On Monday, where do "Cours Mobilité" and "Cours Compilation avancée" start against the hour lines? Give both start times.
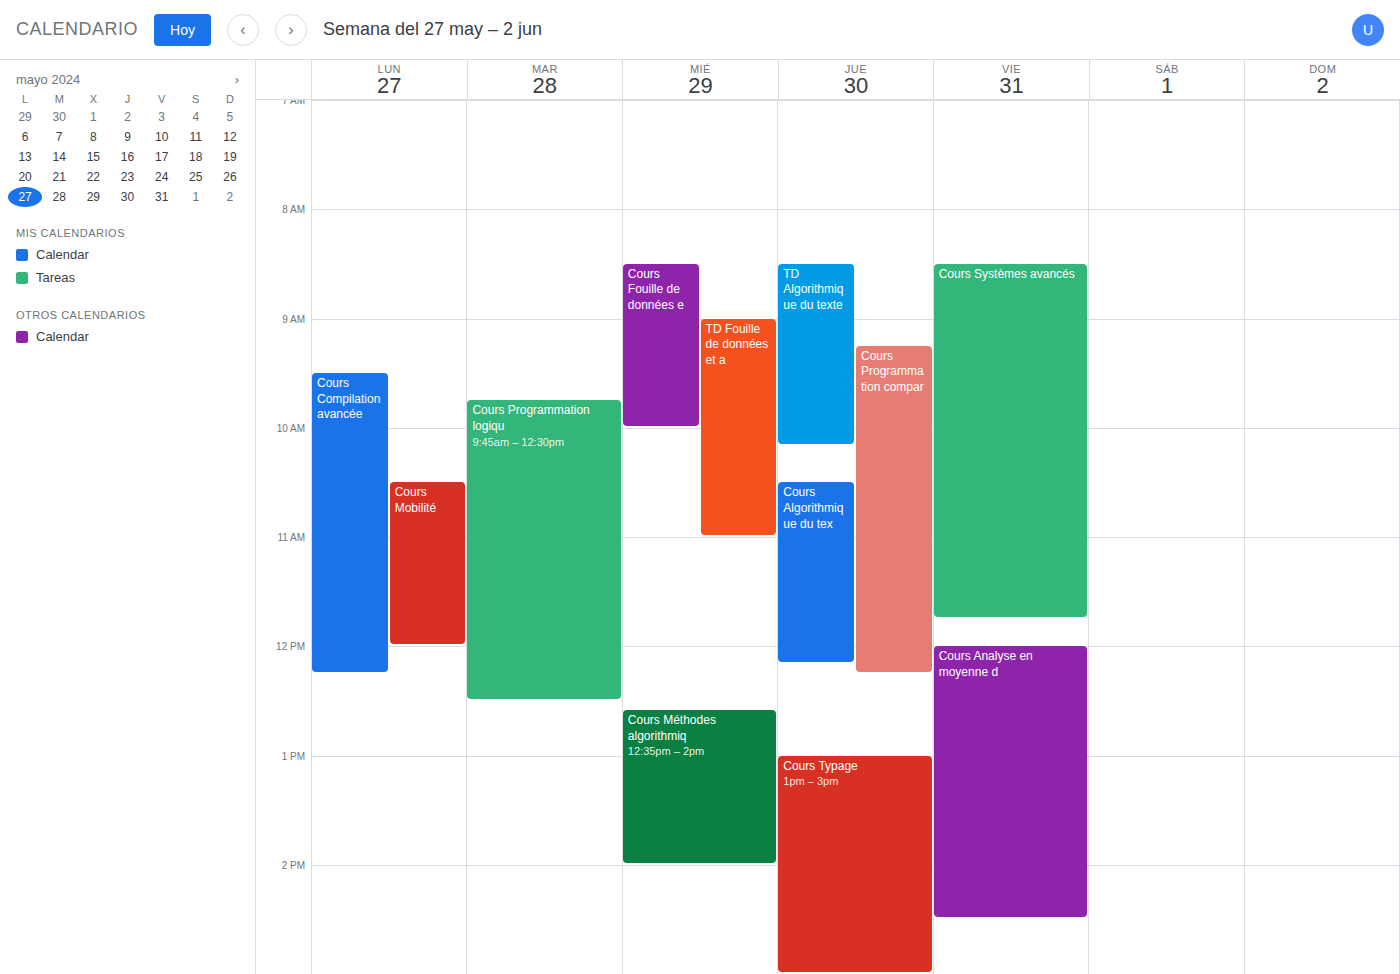
"Cours Mobilité": 10:30 AM, halfway between the 10 AM and 11 AM lines. "Cours Compilation avancée": 9:30 AM, halfway between the 9 AM and 10 AM lines.